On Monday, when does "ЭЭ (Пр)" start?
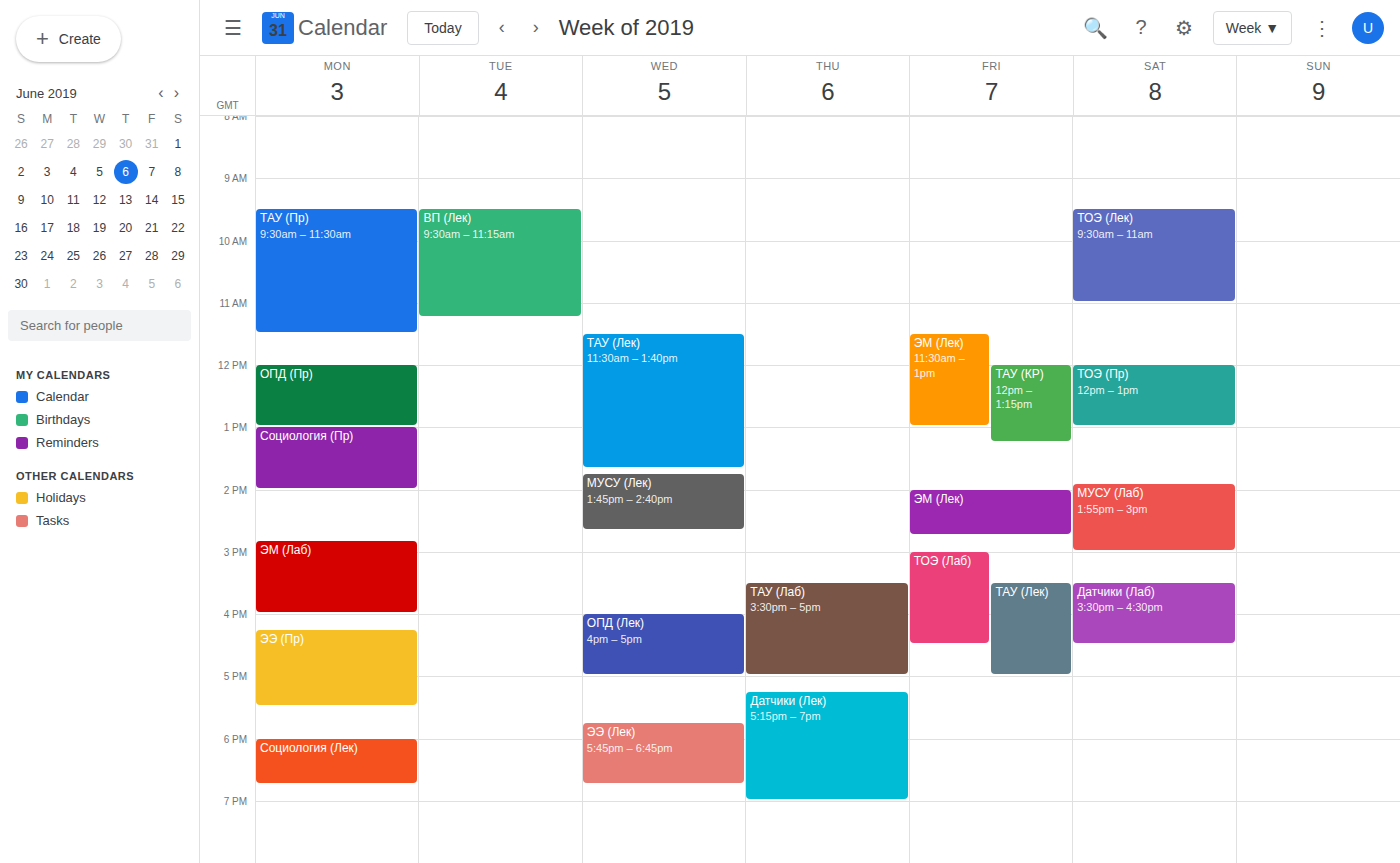
16:15